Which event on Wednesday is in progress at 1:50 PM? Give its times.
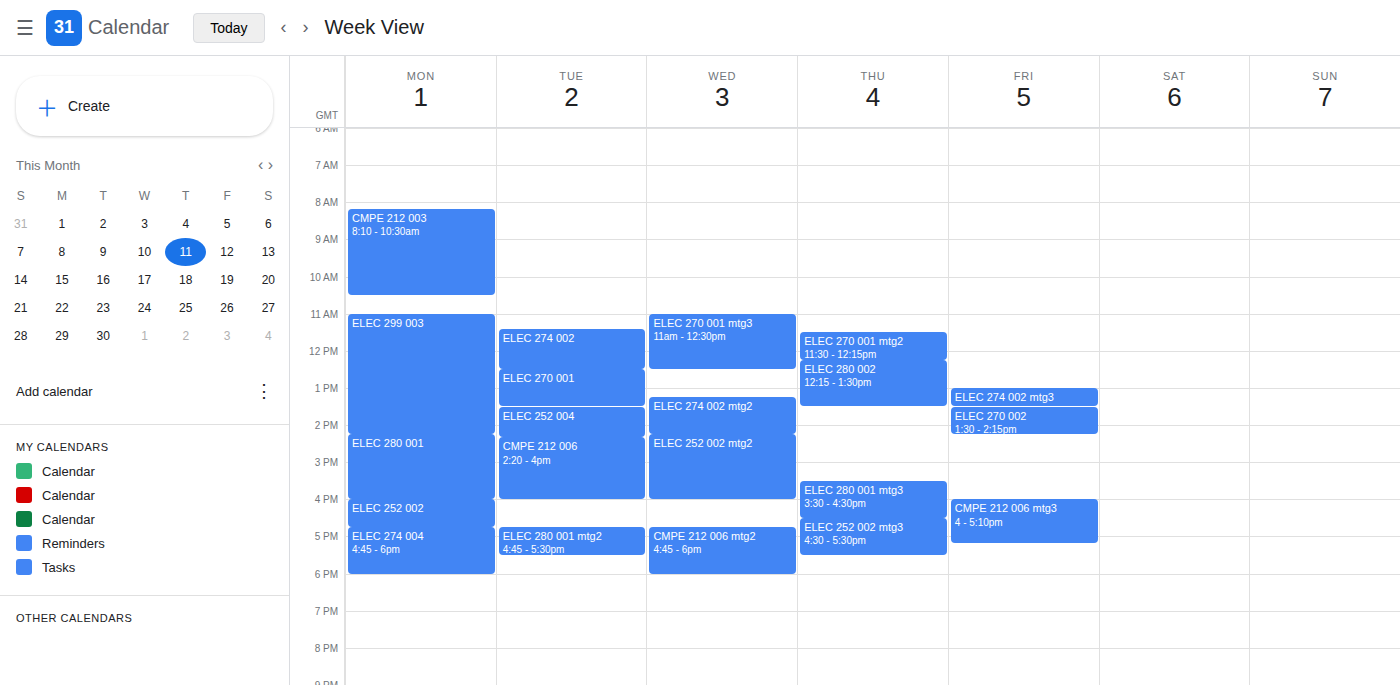
"ELEC 274 002 mtg2", 1:15 PM to 2:15 PM